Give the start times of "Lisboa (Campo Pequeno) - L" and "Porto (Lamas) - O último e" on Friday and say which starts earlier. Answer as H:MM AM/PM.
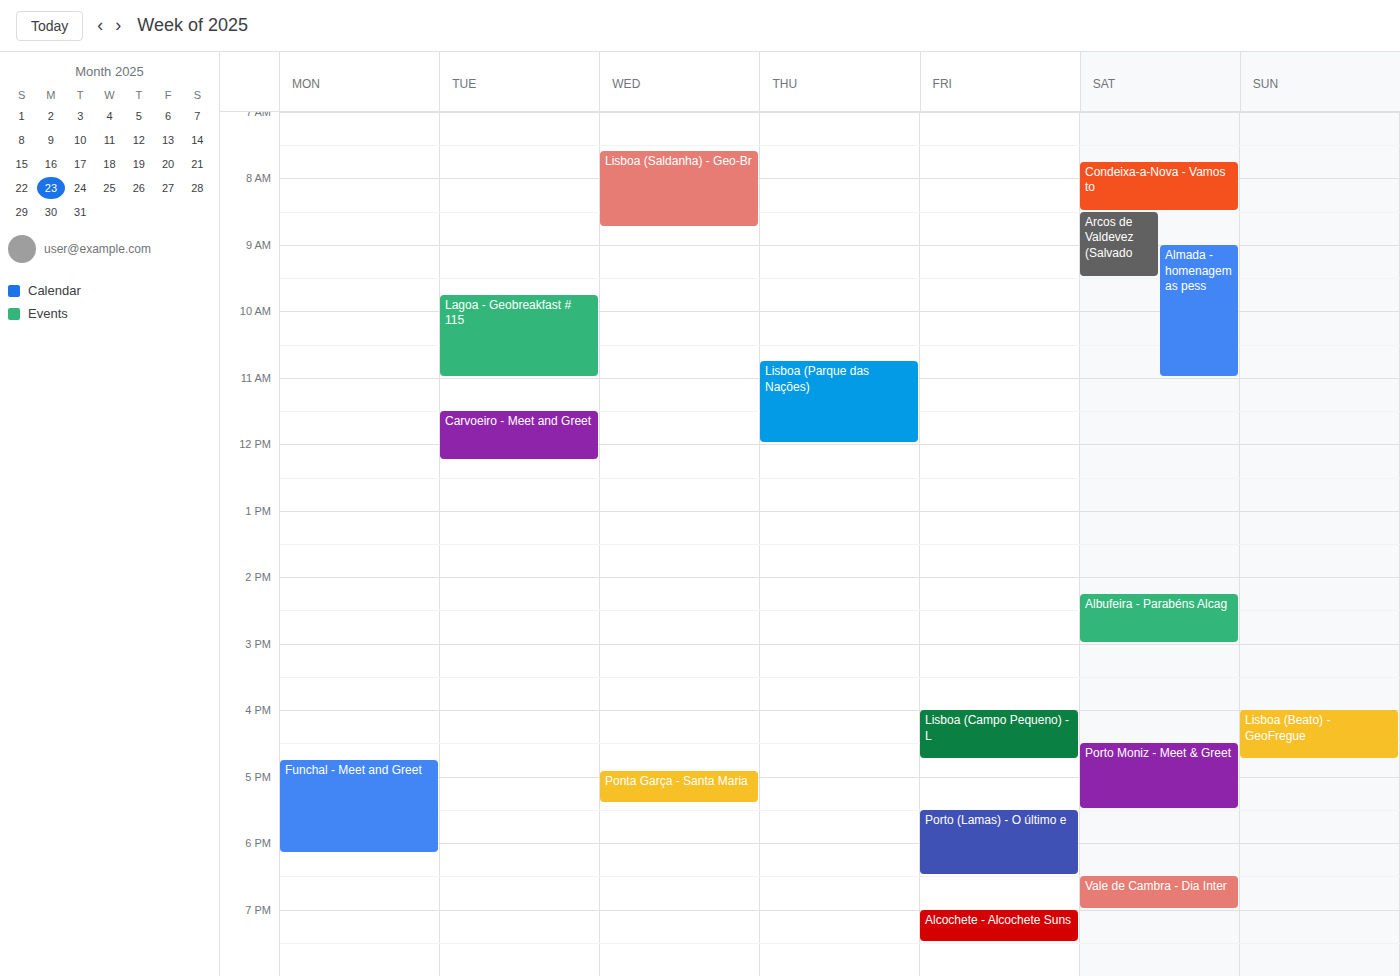
"Lisboa (Campo Pequeno) - L" 4:00 PM; "Porto (Lamas) - O último e" 5:30 PM.